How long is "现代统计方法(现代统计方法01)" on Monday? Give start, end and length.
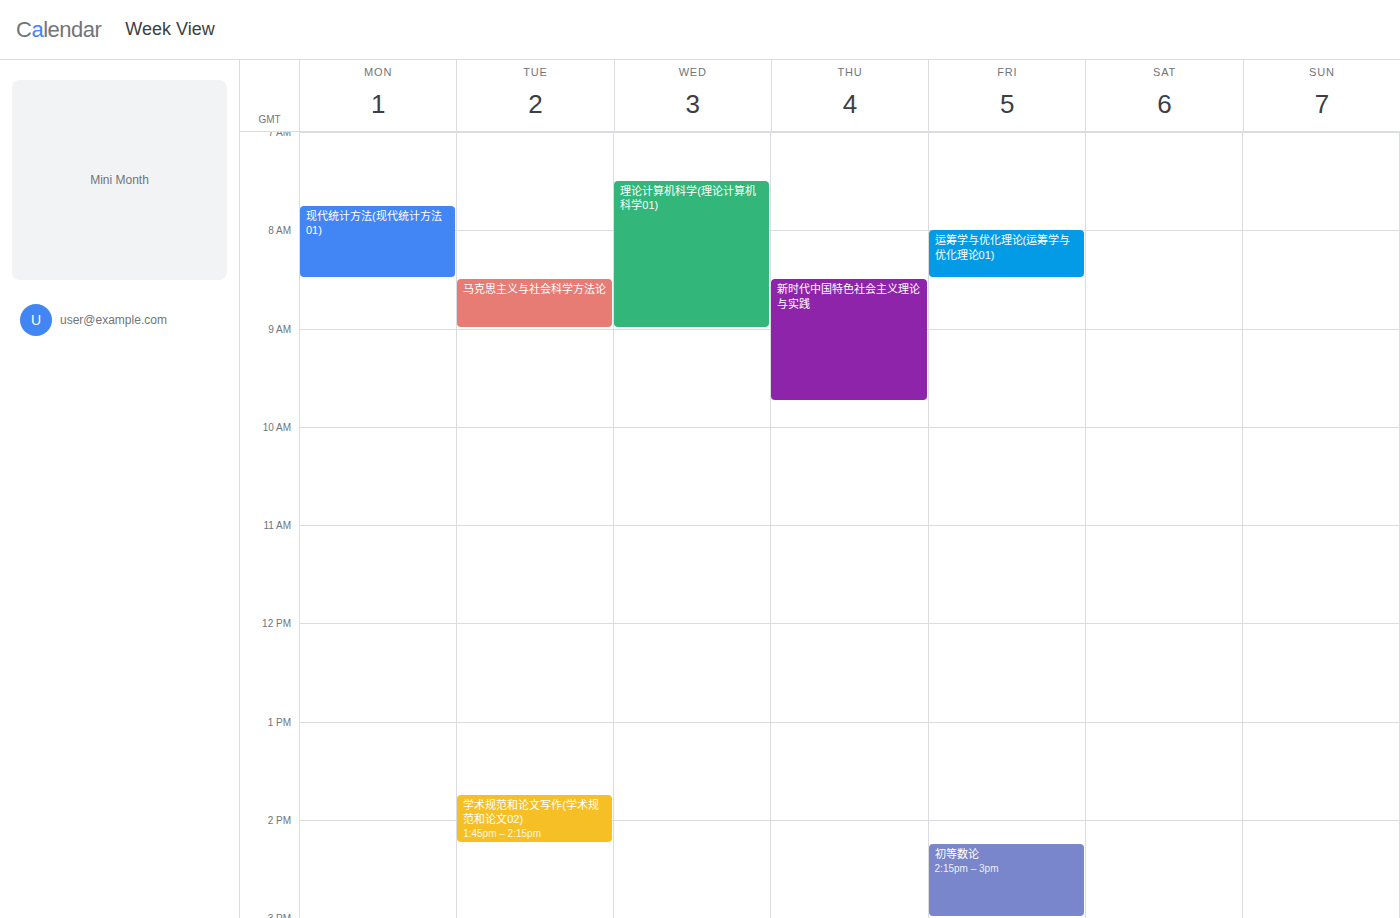
7:45 AM to 8:30 AM, 45 minutes